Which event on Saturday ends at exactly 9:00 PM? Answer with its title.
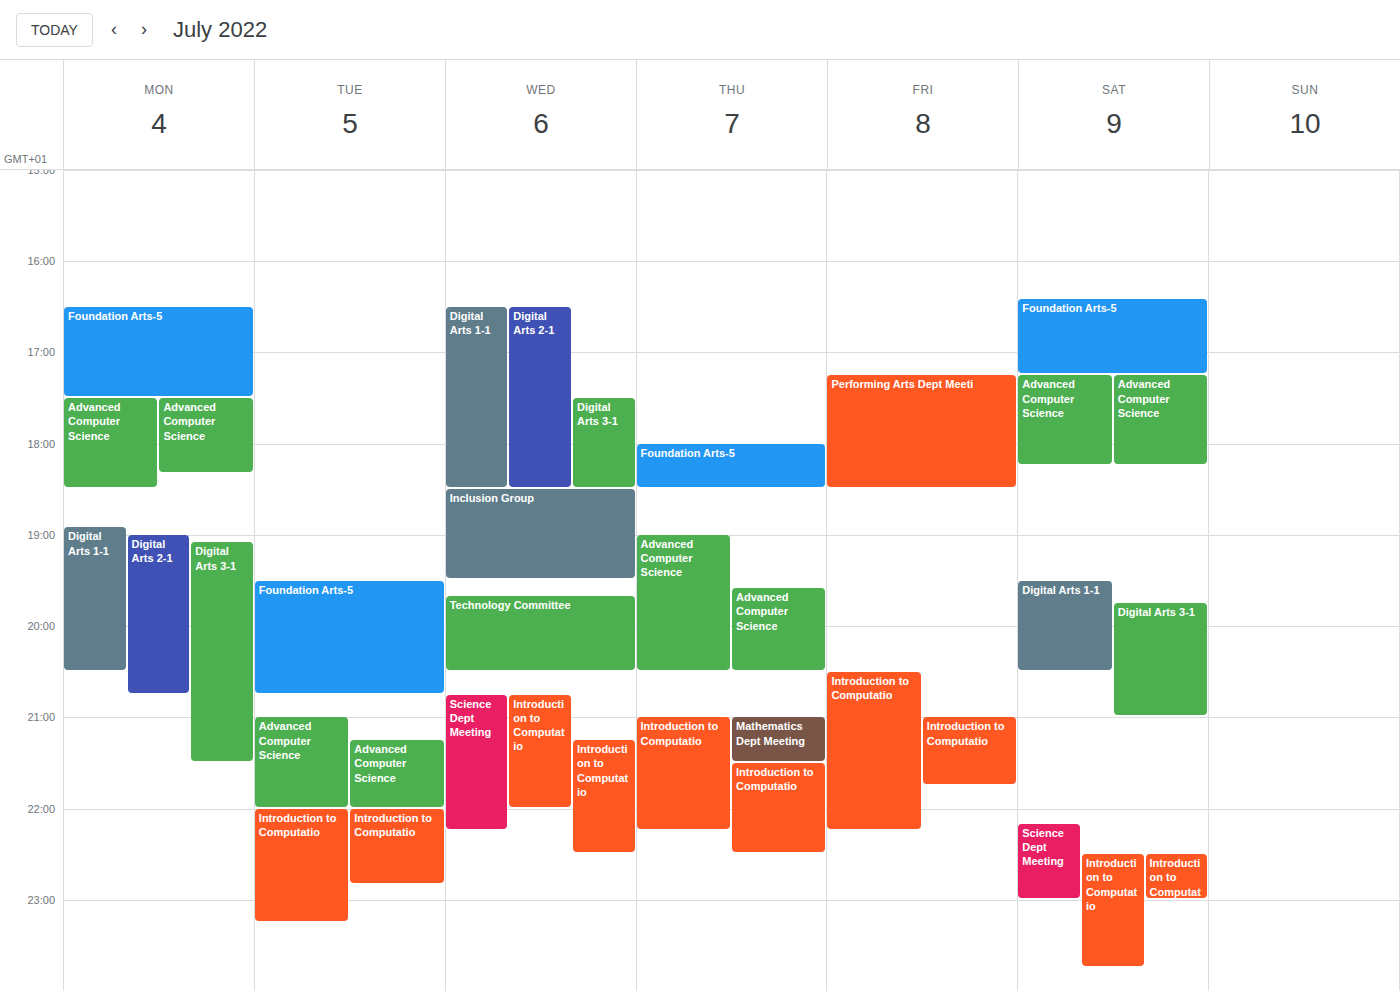
"Digital Arts 3-1"